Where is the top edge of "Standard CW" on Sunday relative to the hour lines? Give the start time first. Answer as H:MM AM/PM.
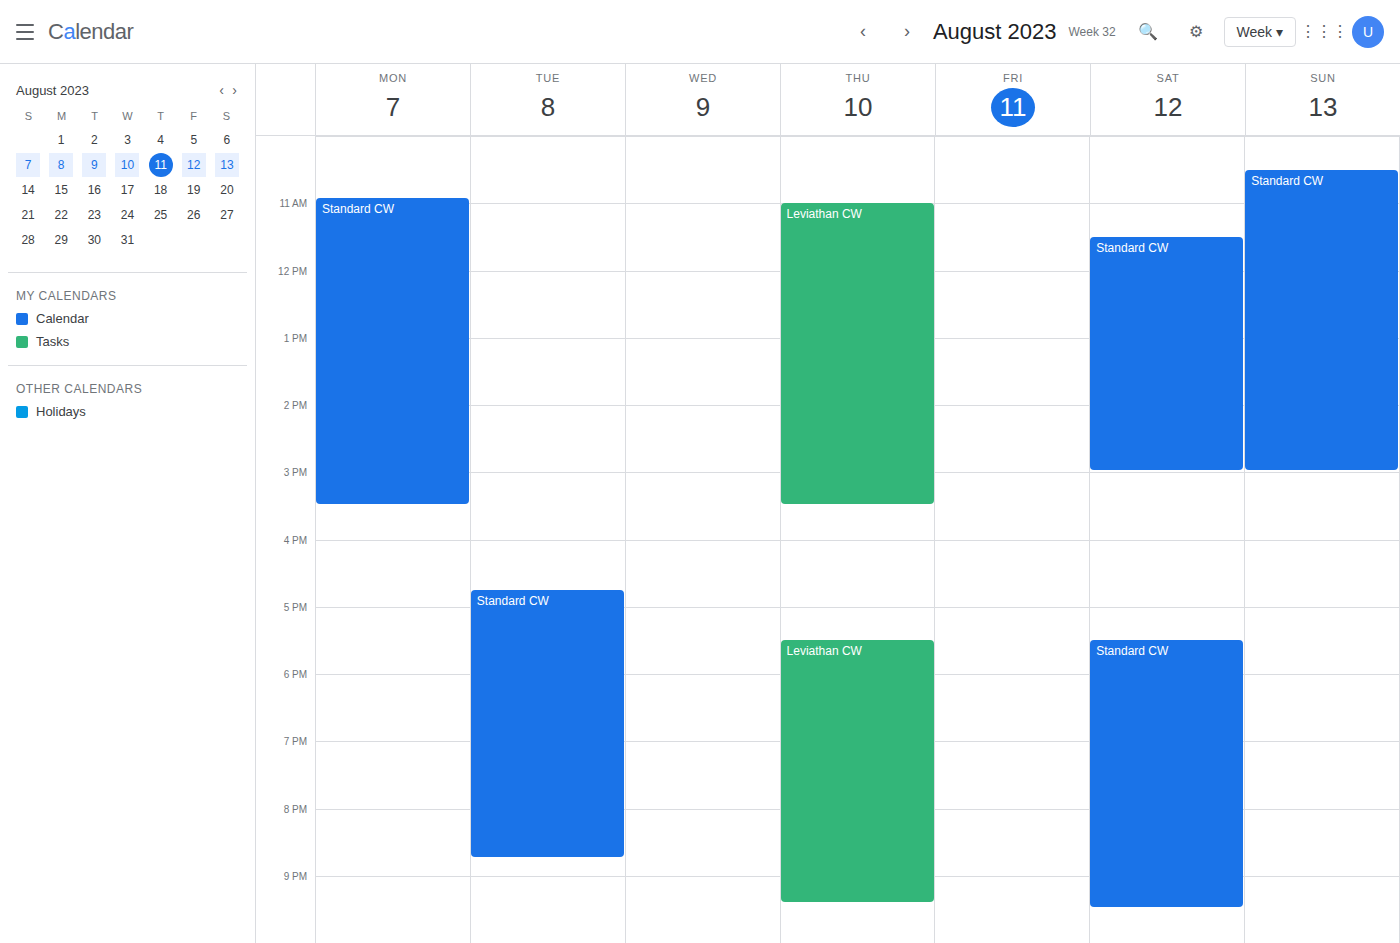
10:30 AM -- halfway between the 10 AM and 11 AM lines.